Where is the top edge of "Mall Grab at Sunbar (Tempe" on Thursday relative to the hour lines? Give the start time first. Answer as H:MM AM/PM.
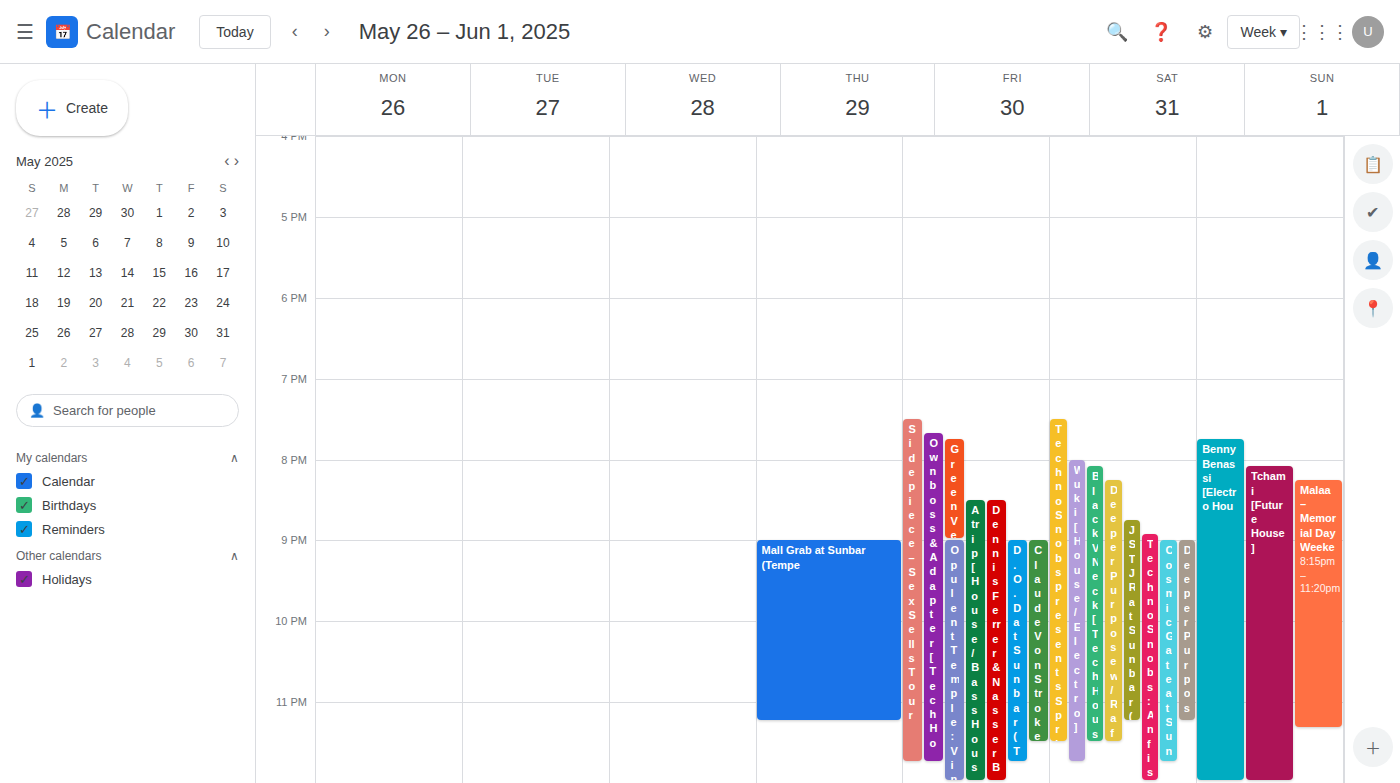
9:00 PM -- exactly on the 9 PM line.